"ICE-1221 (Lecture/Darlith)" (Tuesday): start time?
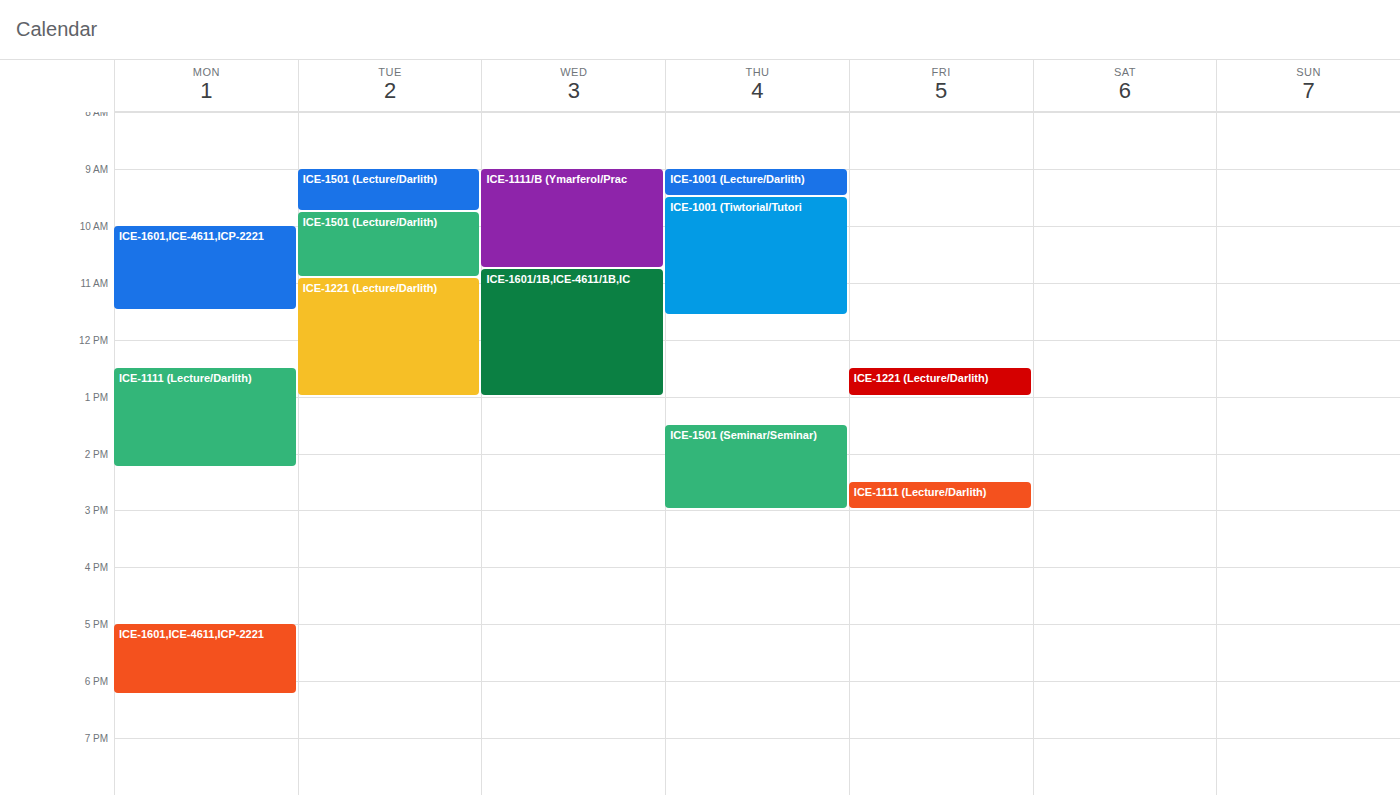
10:55 AM